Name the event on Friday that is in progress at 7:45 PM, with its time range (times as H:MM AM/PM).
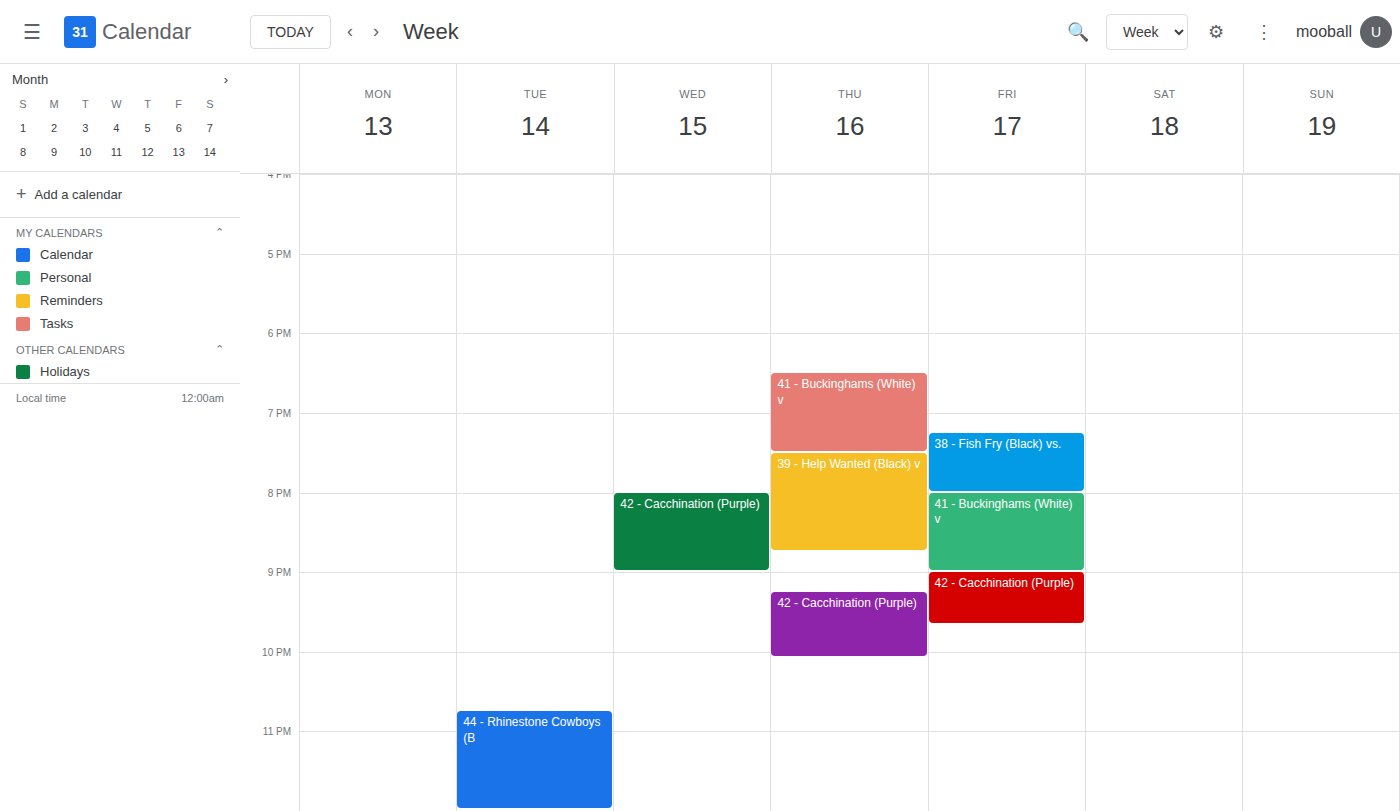
"38 - Fish Fry (Black) vs.", 7:15 PM to 8:00 PM